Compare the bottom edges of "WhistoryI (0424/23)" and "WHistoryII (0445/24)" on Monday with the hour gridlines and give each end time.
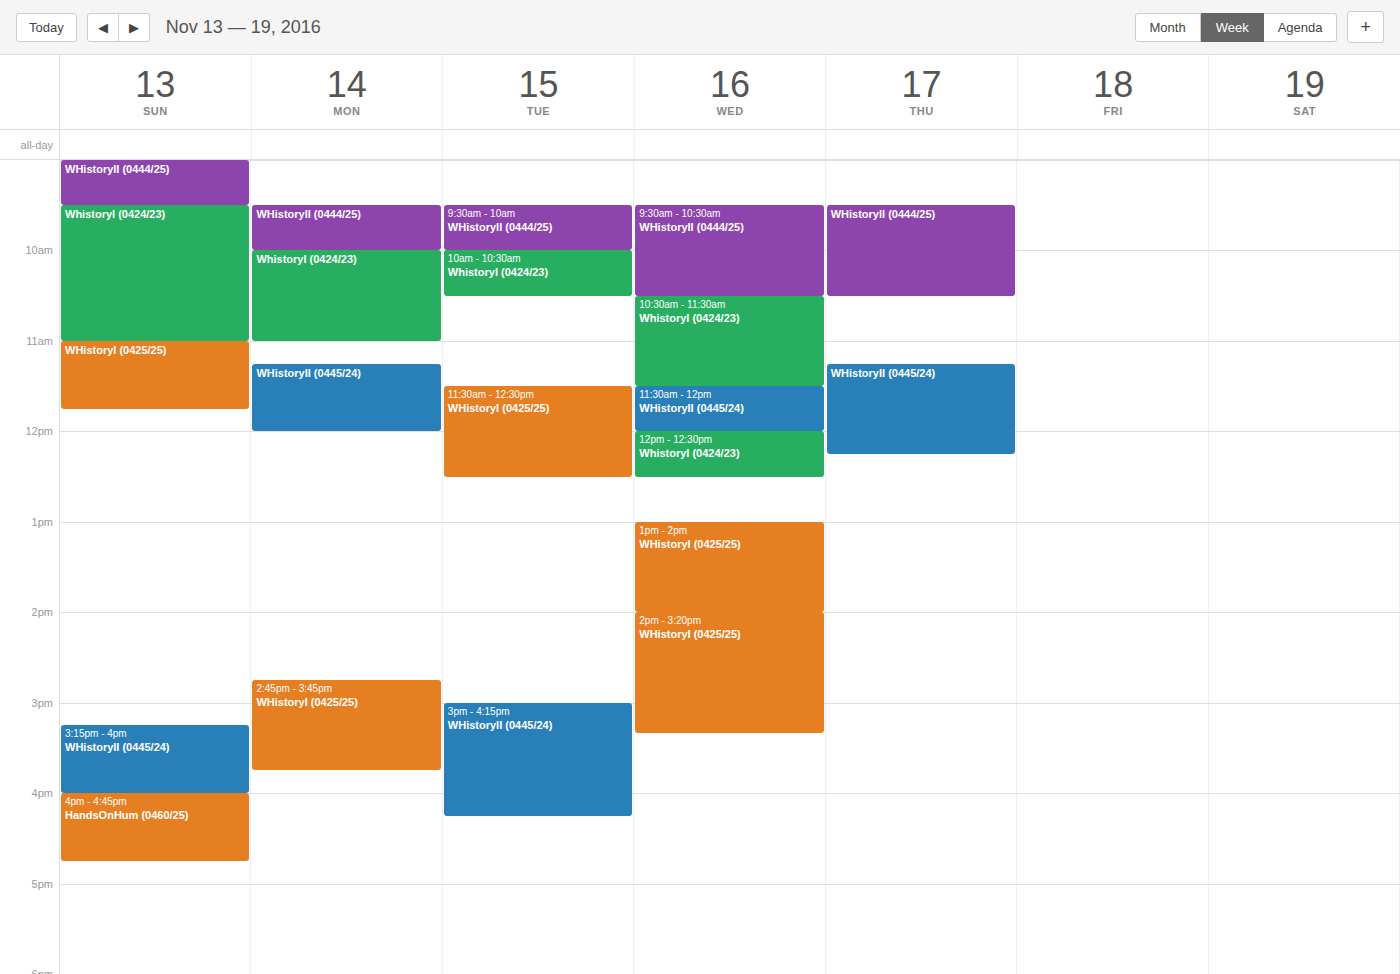
"WhistoryI (0424/23)": 11:00, exactly on the 11:00 line. "WHistoryII (0445/24)": 12:00, exactly on the 12:00 line.